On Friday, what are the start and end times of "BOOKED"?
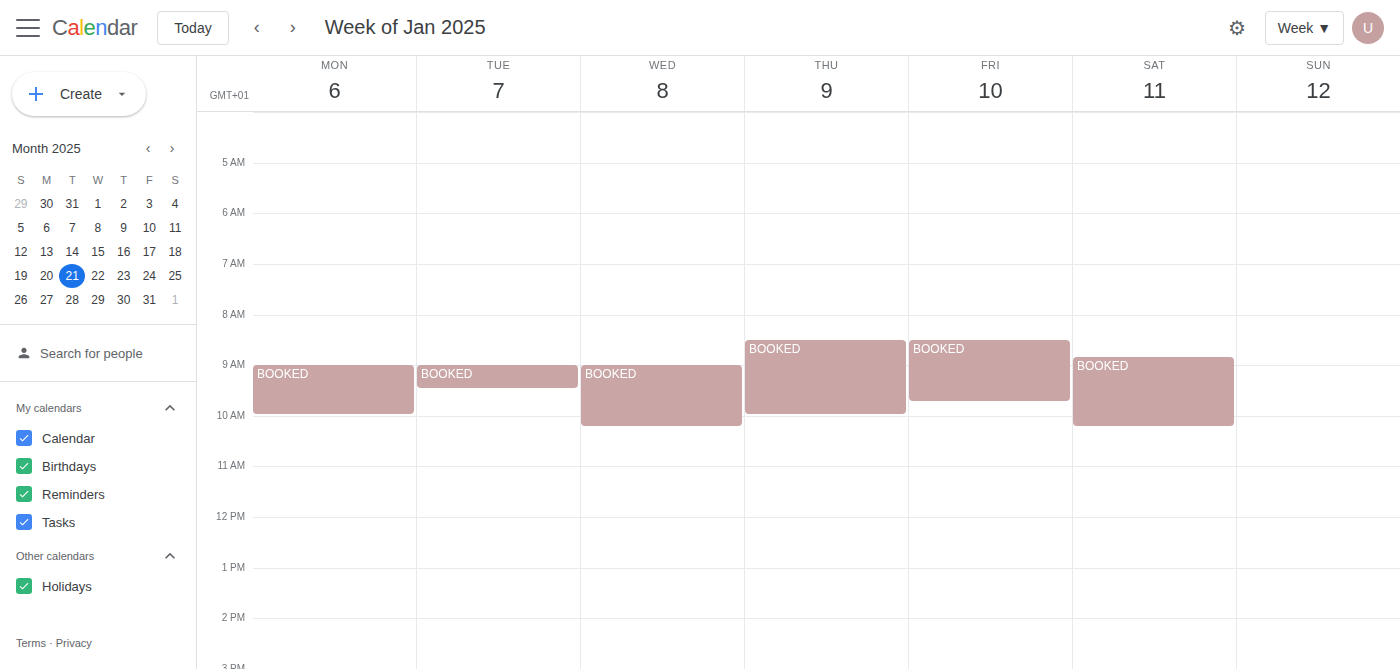
8:30 AM to 9:45 AM